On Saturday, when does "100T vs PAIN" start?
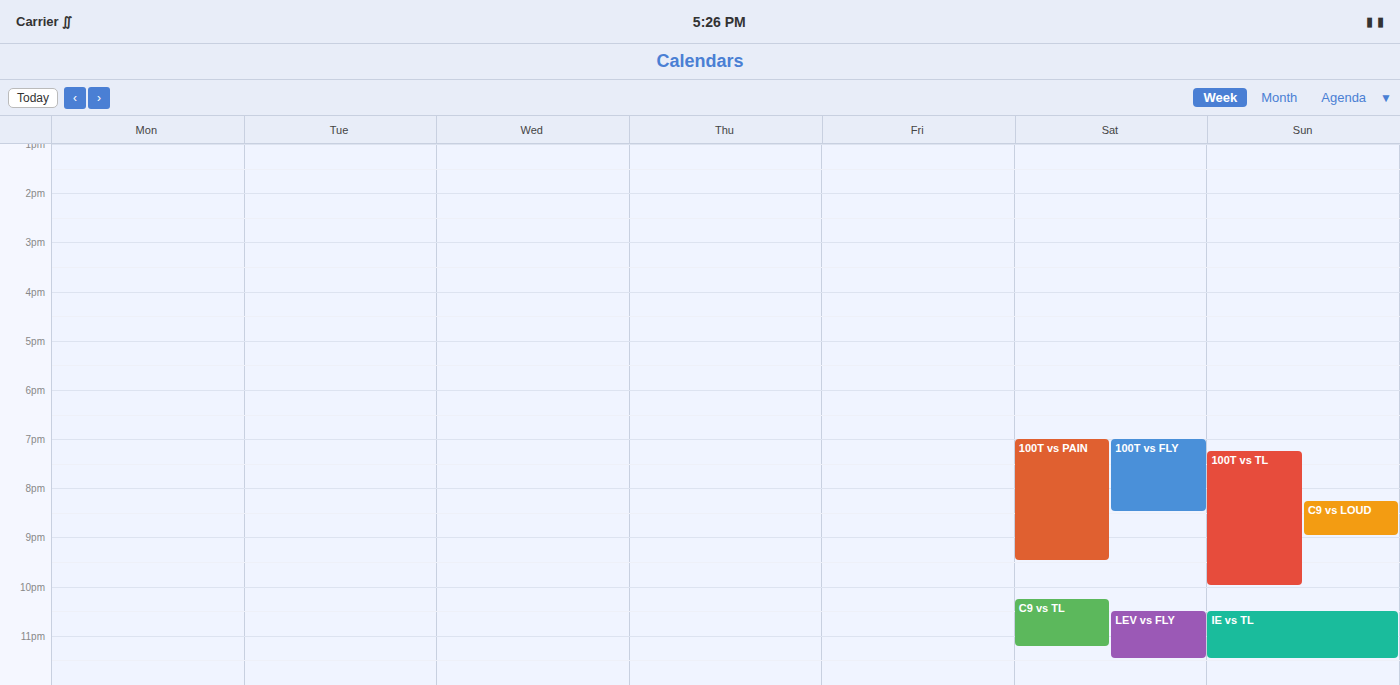
19:00